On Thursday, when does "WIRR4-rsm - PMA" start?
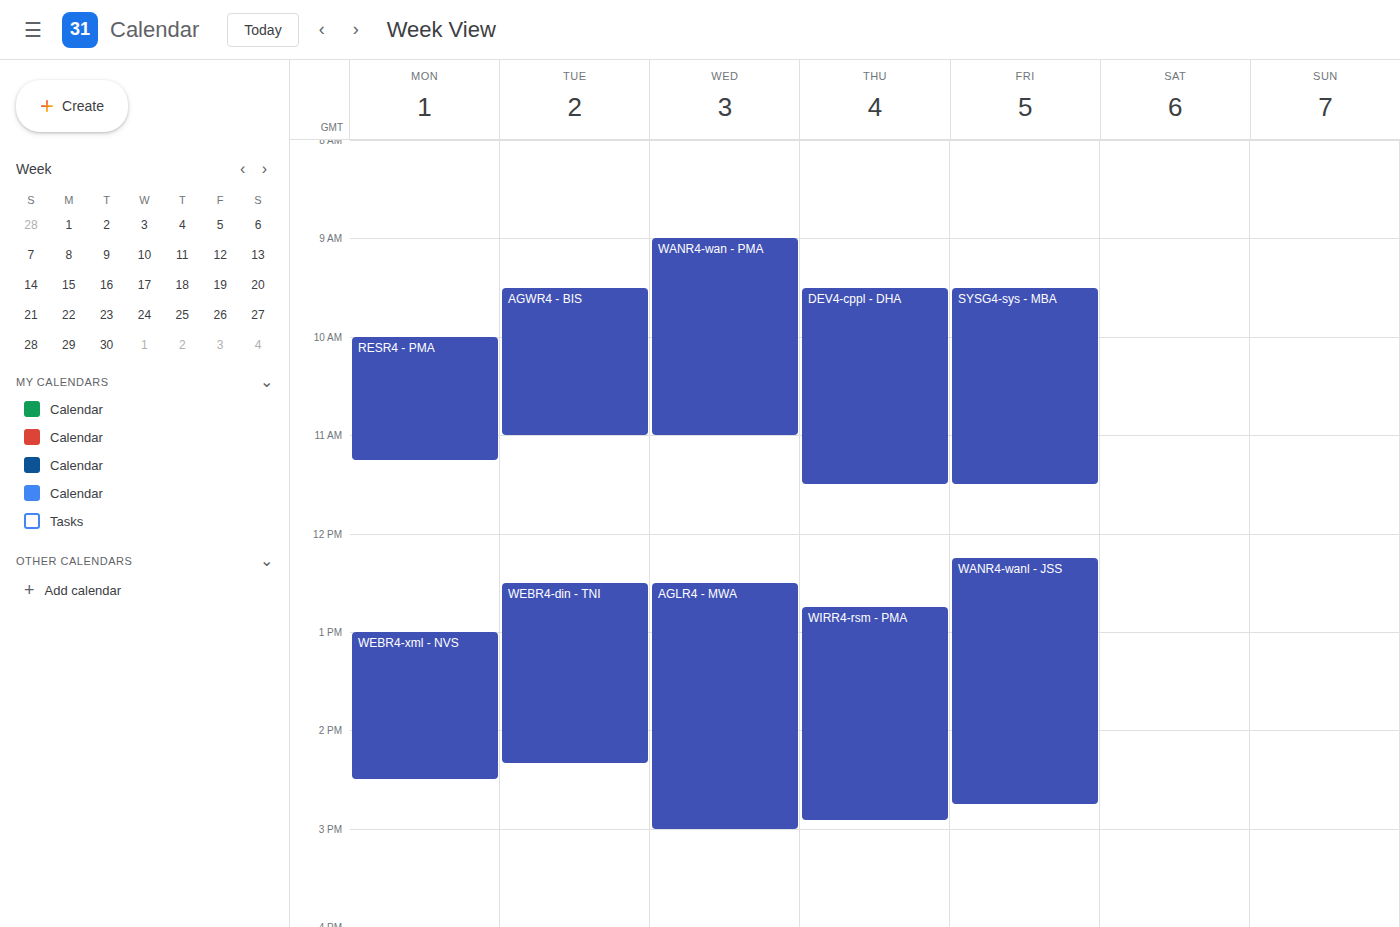
12:45 PM